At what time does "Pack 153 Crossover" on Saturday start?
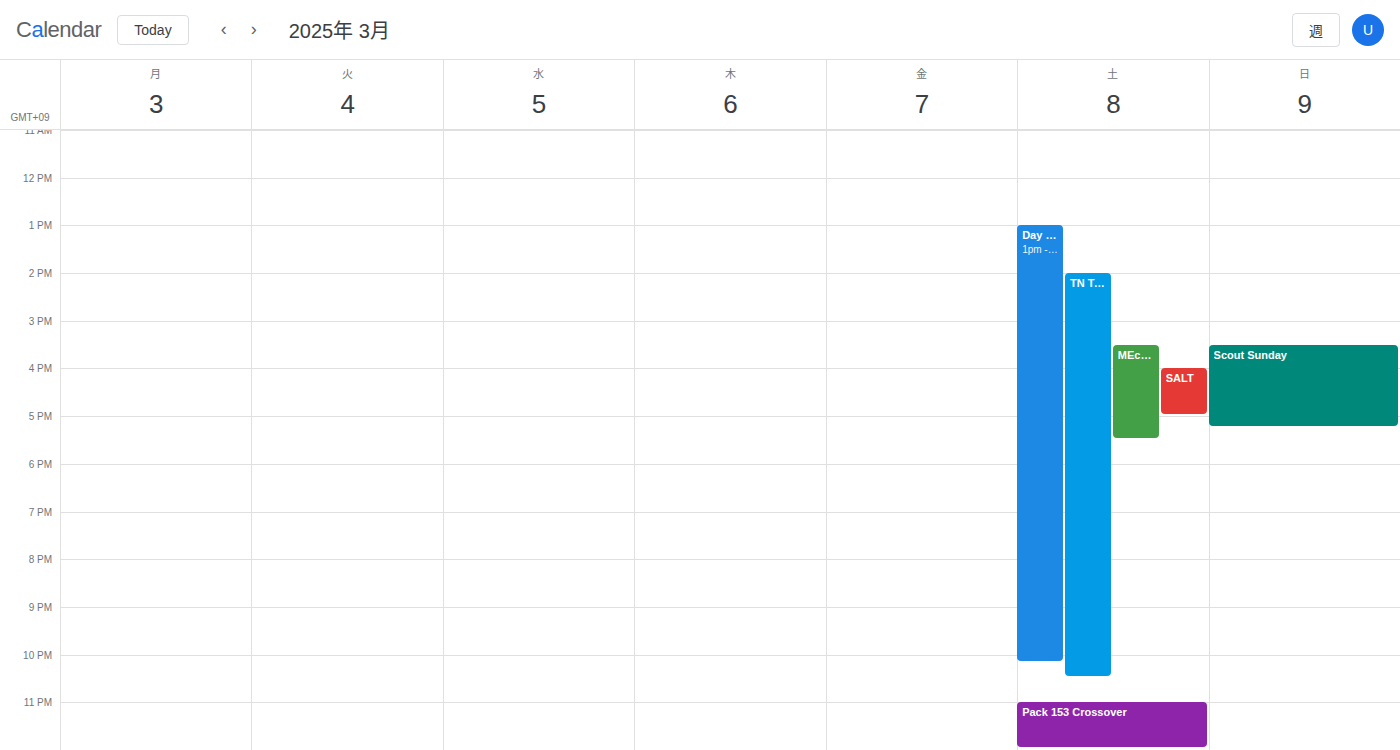
11:00 PM